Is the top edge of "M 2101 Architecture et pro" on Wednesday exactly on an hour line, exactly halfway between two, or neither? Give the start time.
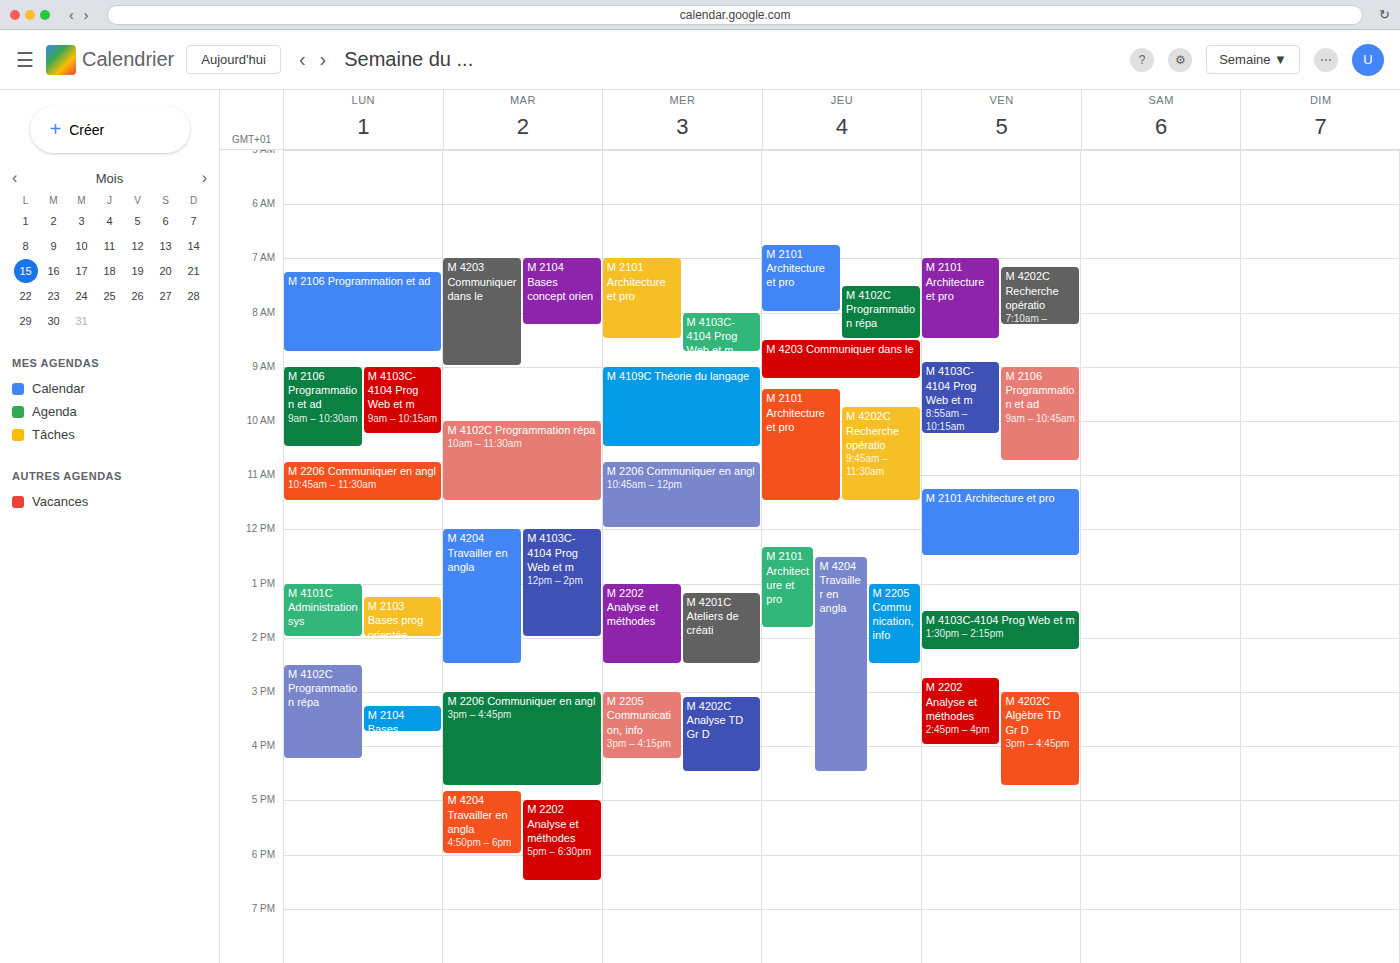
7:00 AM -- exactly on the 7 AM line.